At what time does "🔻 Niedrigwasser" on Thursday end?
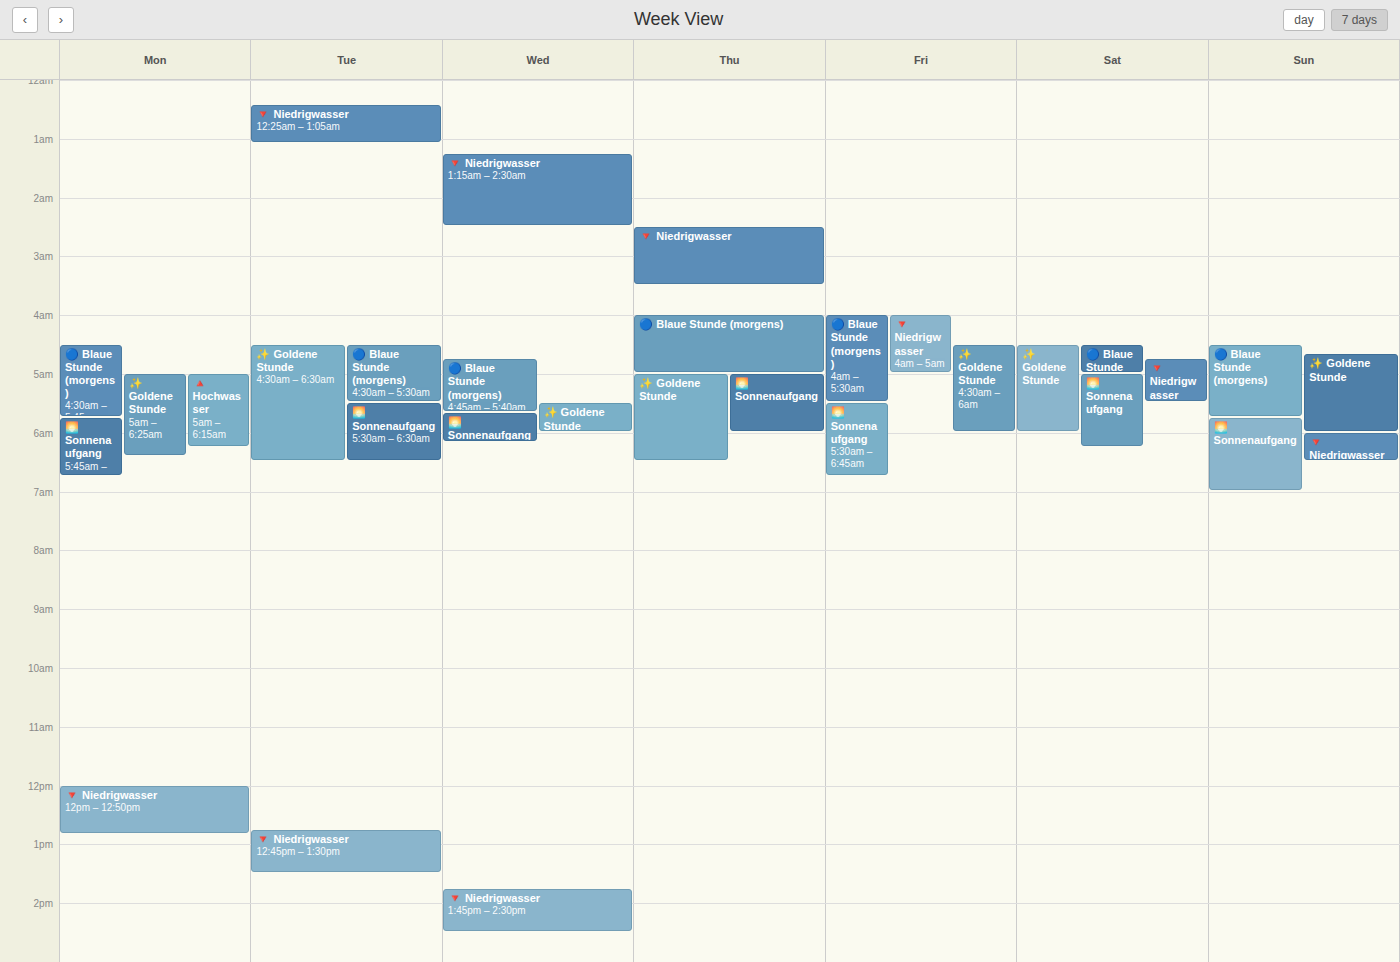
3:30 AM